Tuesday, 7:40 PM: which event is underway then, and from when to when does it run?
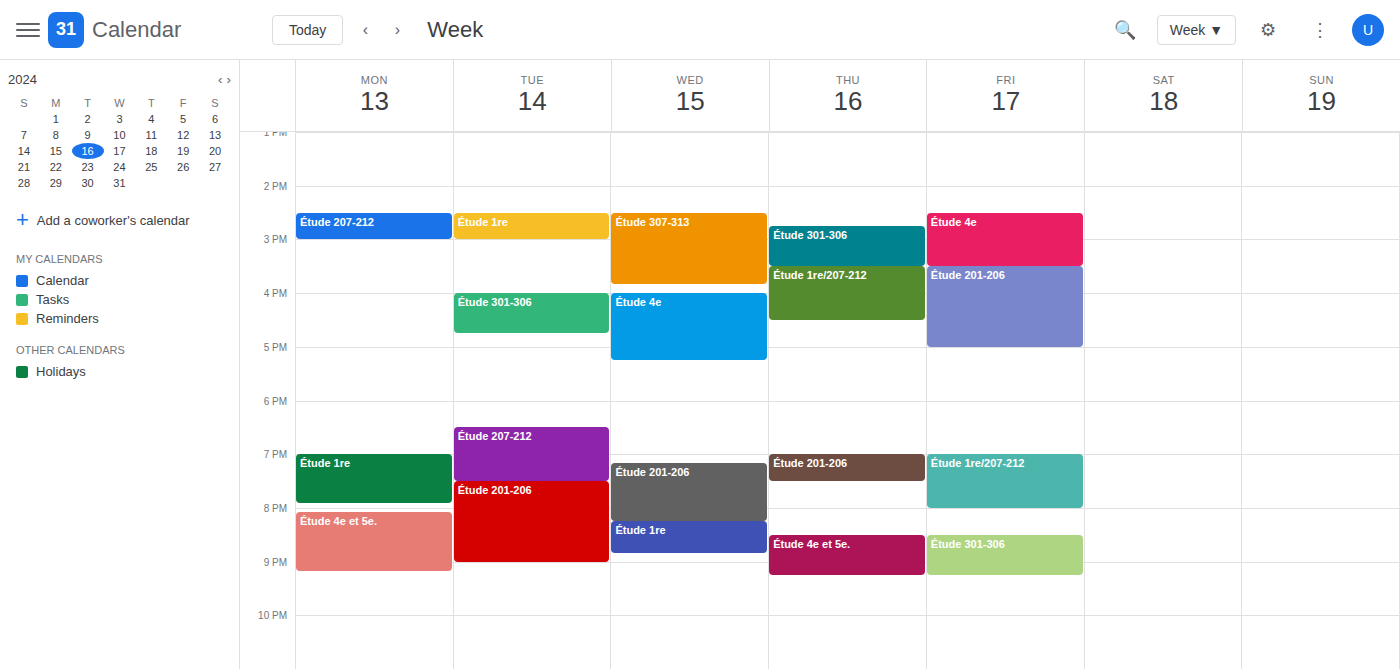
"Étude 201-206", 7:30 PM to 9:00 PM